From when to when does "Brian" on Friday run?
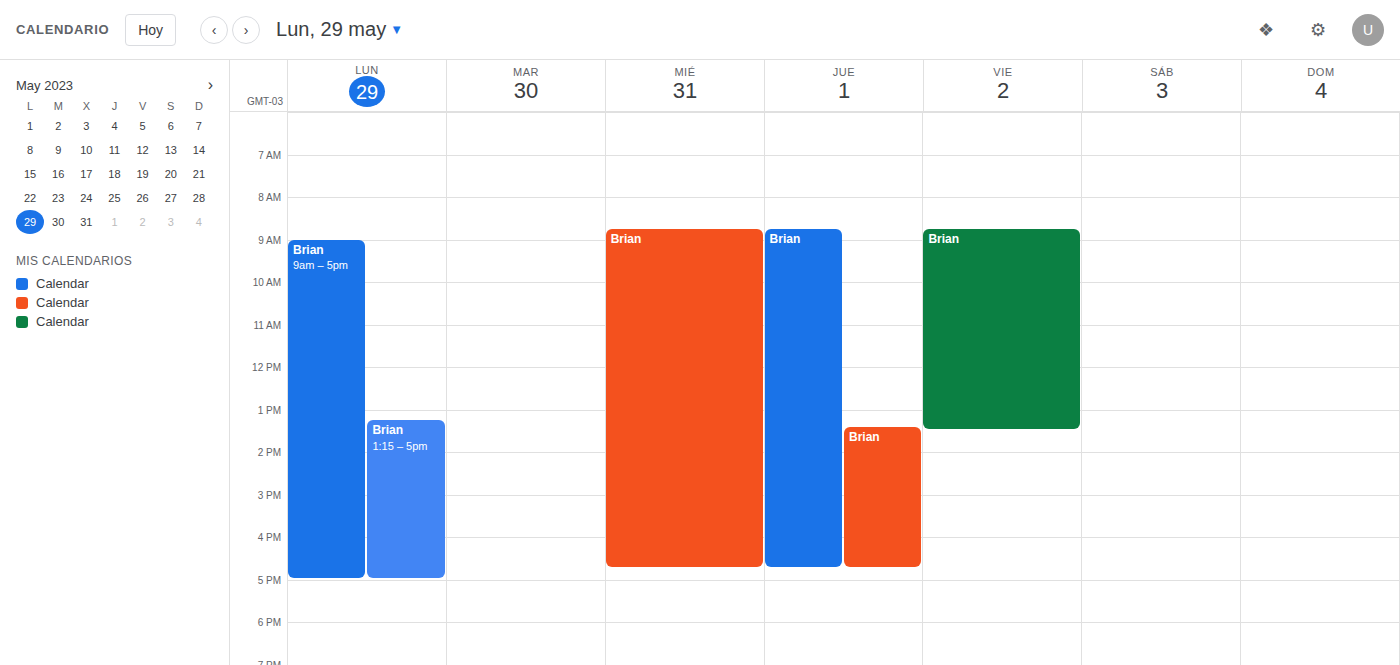
8:45 AM to 1:30 PM